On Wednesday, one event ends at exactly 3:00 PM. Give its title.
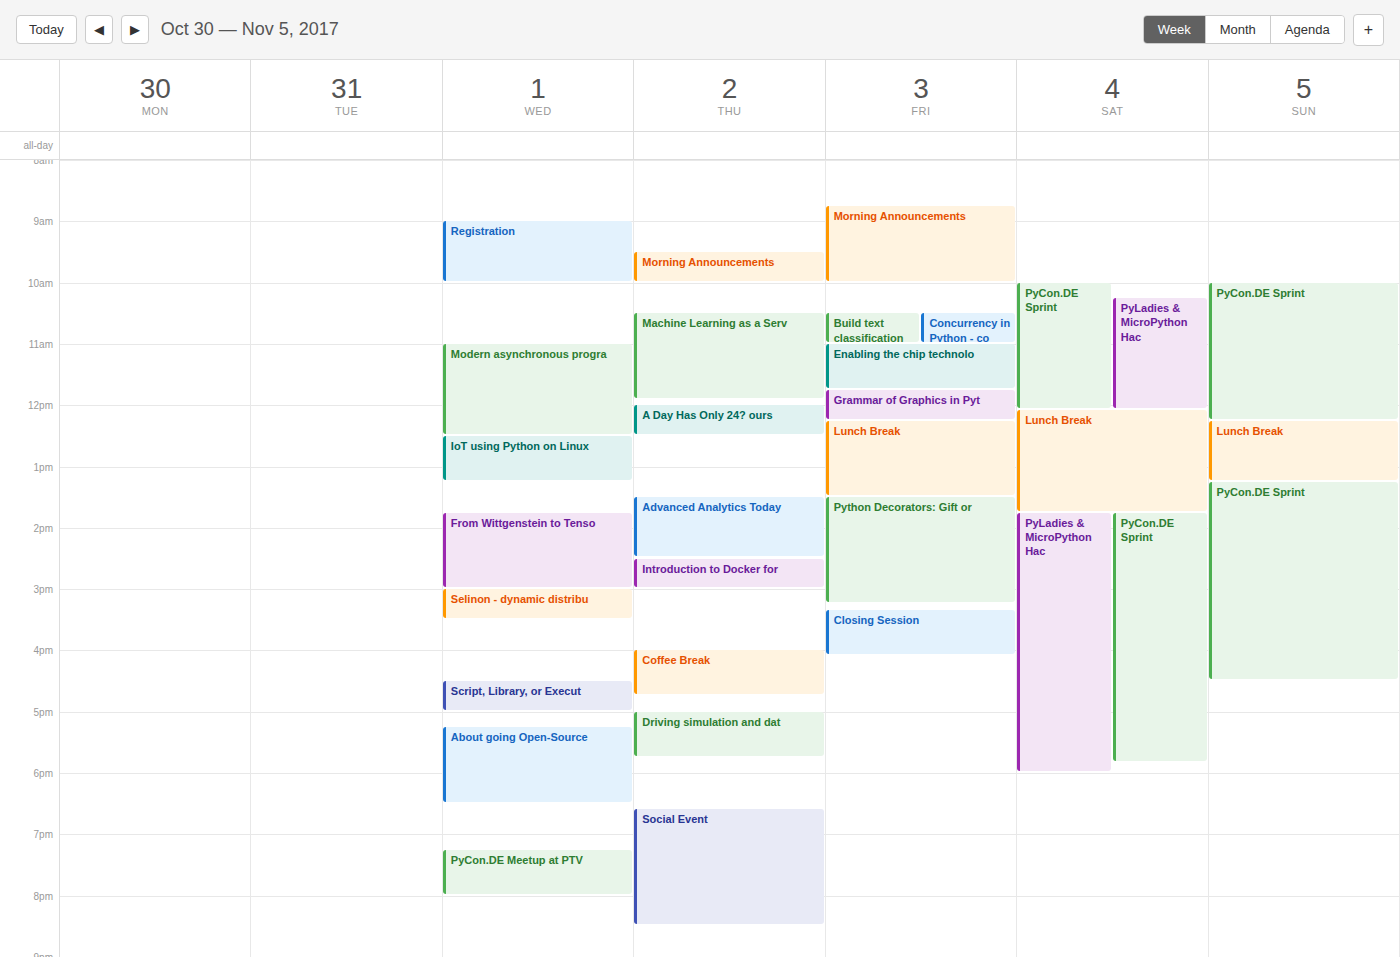
"From Wittgenstein to Tenso"